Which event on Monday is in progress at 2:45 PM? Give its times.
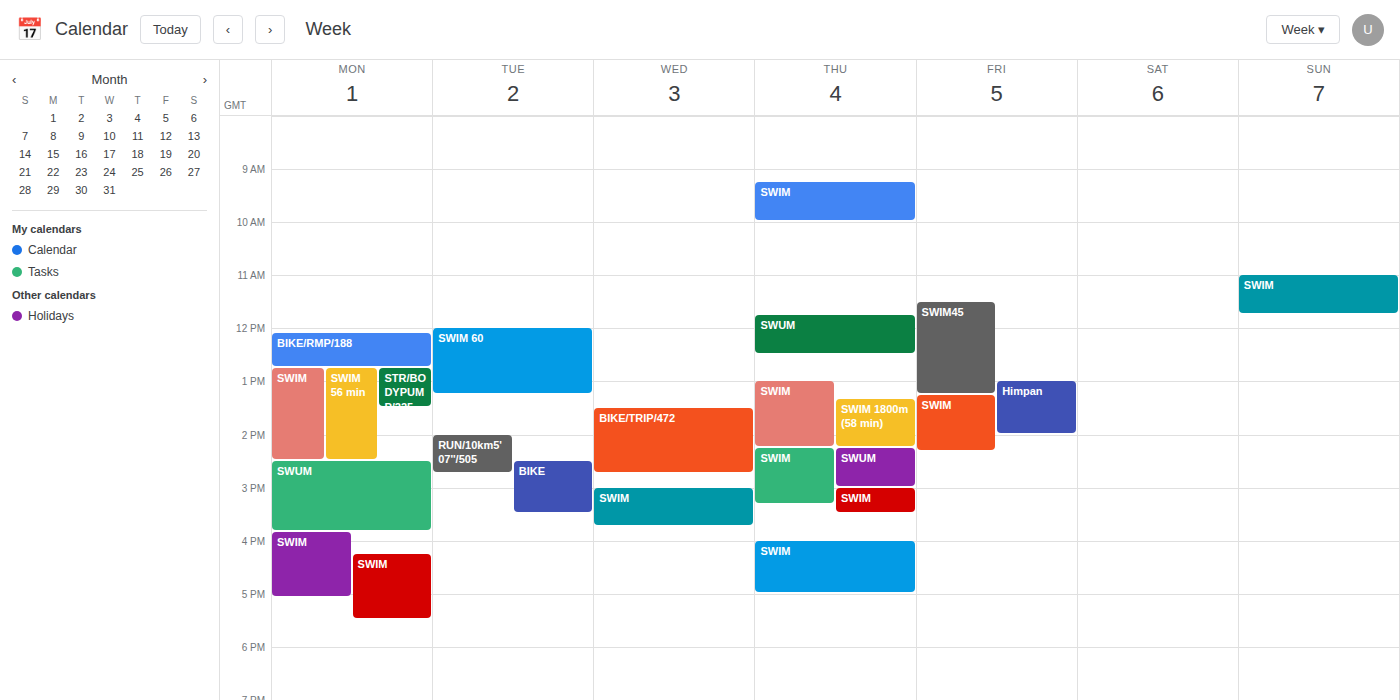
"SWUM", 2:30 PM to 3:50 PM